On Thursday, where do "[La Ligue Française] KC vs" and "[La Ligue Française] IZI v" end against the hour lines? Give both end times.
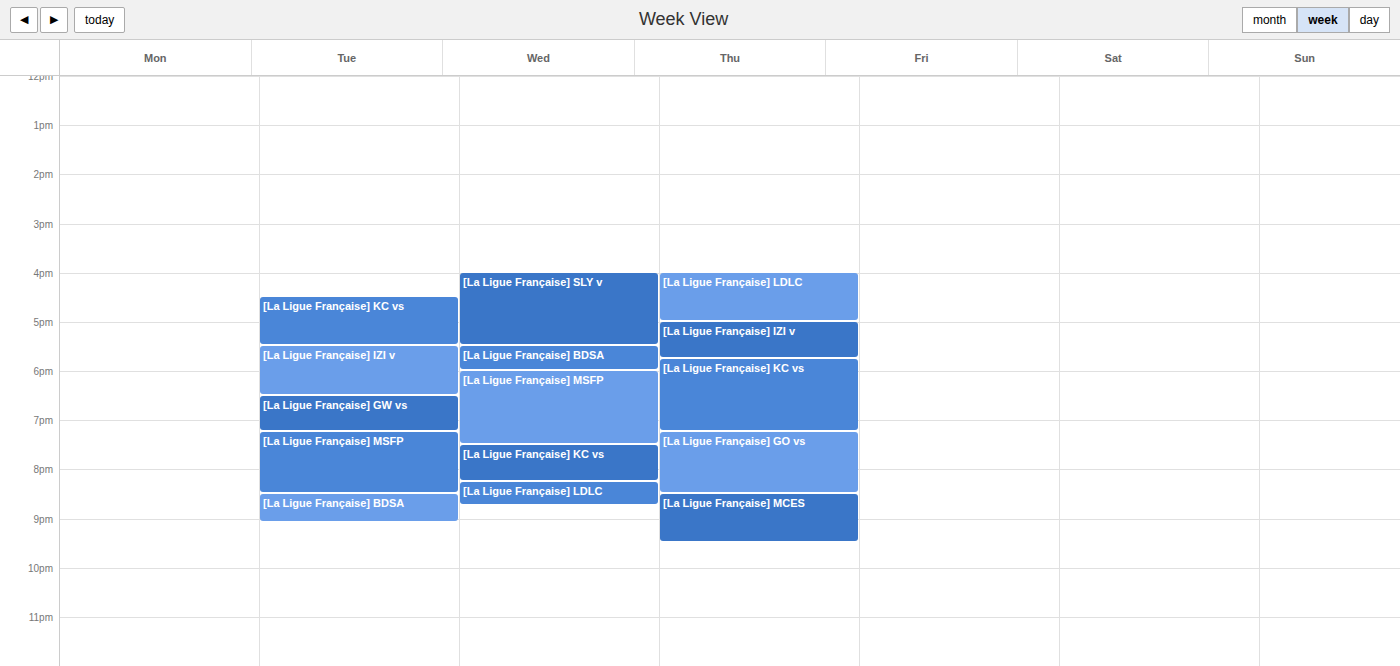
"[La Ligue Française] KC vs": 19:15, neither: a quarter of the way from the 19:00 line to the 20:00 line. "[La Ligue Française] IZI v": 17:45, neither: three quarters of the way from the 17:00 line to the 18:00 line.